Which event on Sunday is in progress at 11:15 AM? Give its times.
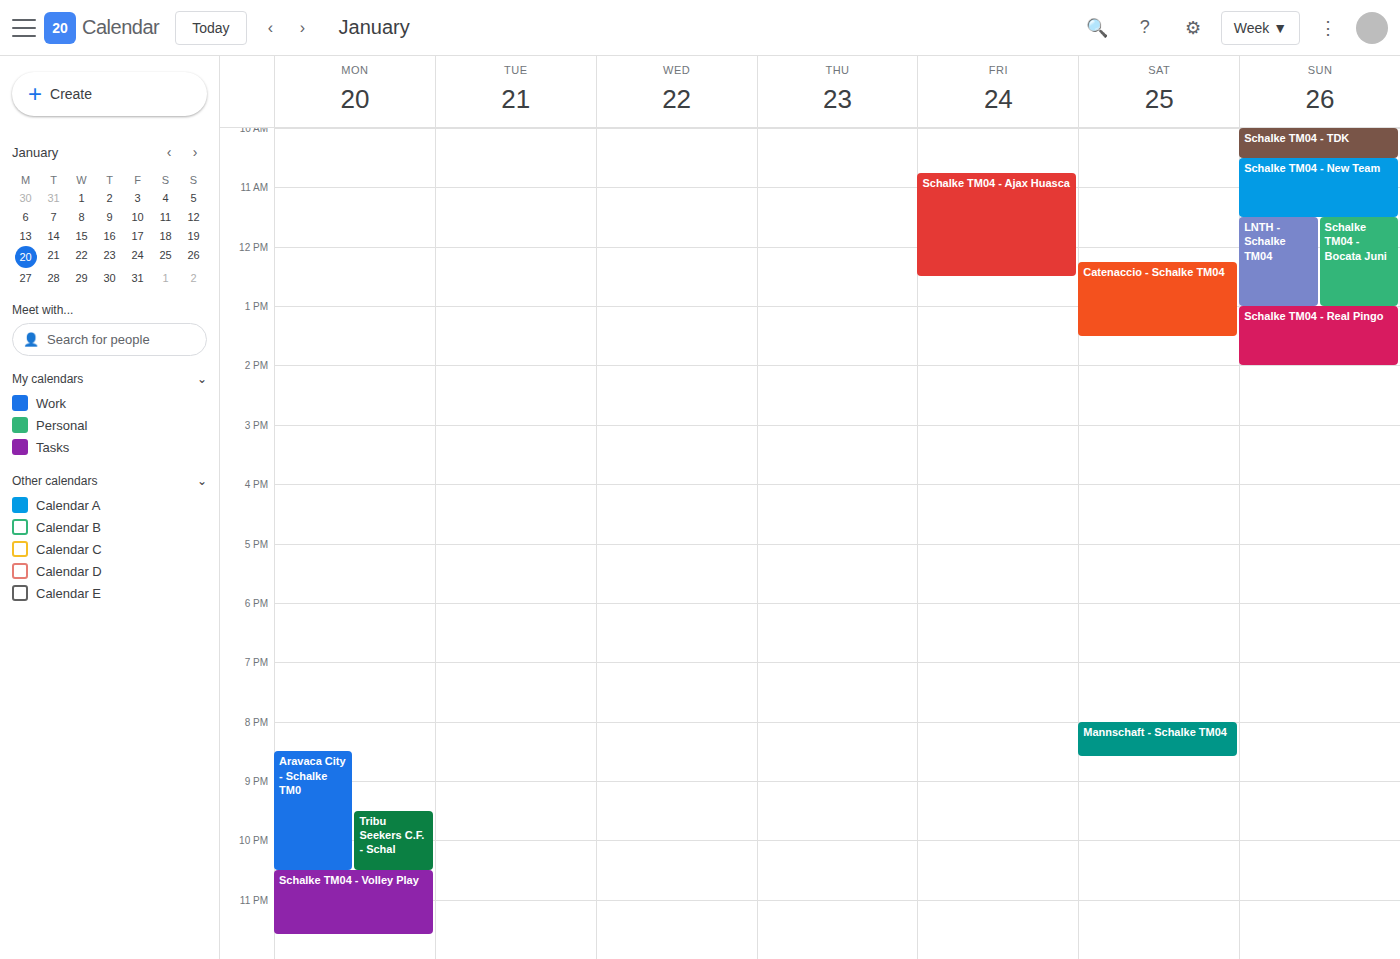
"Schalke TM04 - New Team", 10:30 AM to 11:30 AM